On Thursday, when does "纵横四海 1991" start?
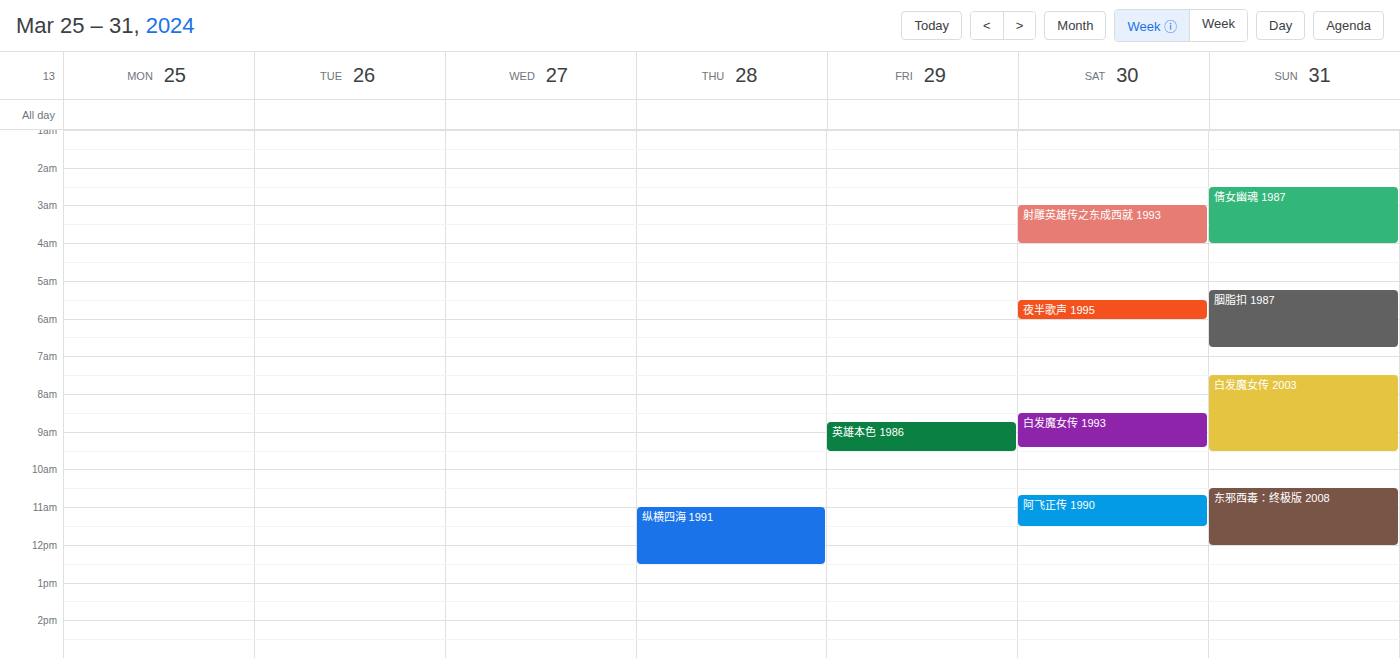
11:00